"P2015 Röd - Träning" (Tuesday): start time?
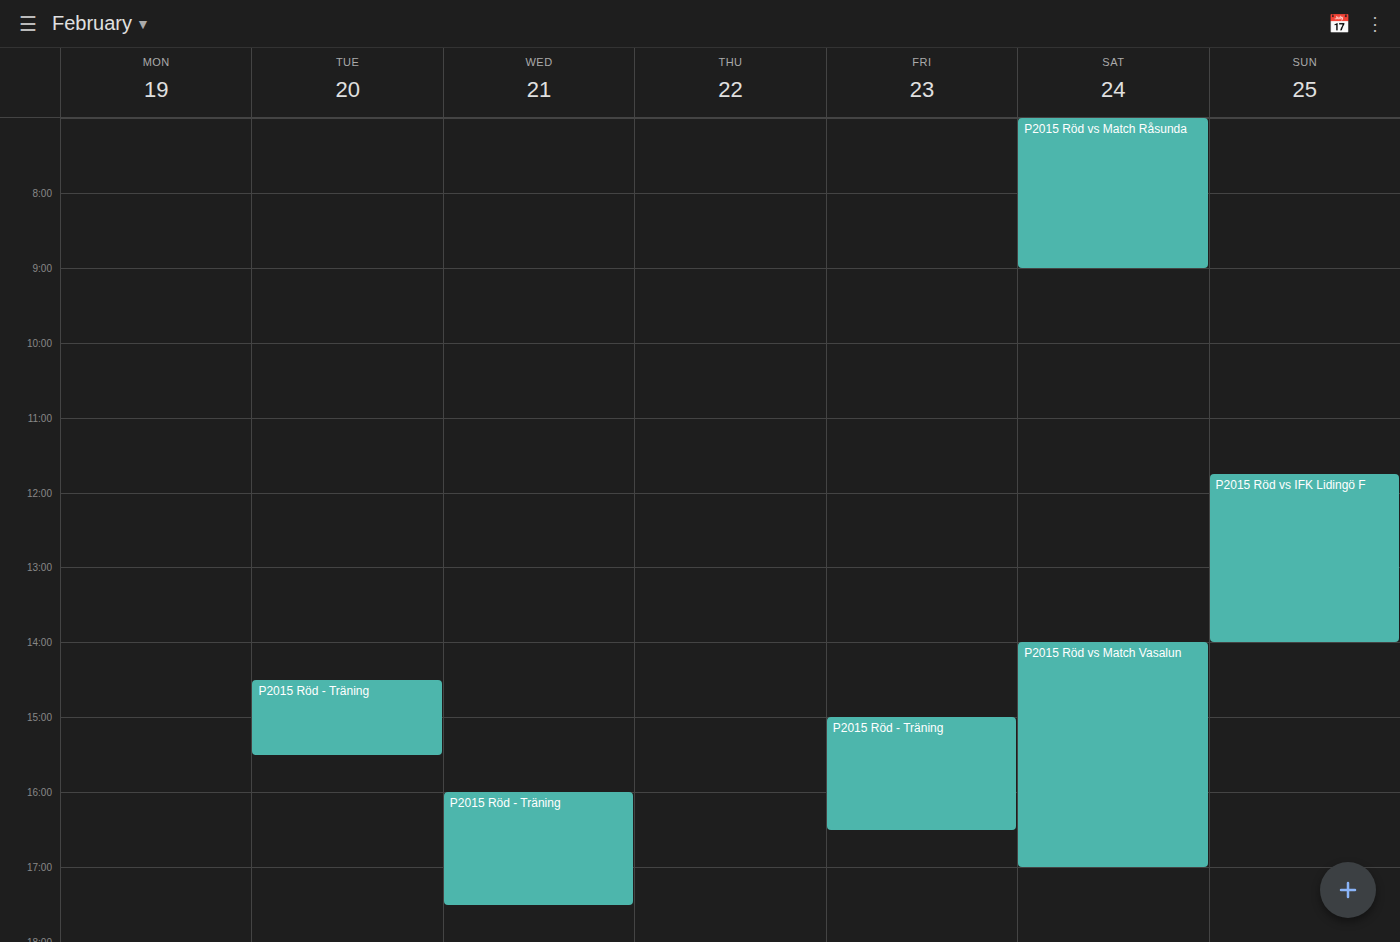
14:30